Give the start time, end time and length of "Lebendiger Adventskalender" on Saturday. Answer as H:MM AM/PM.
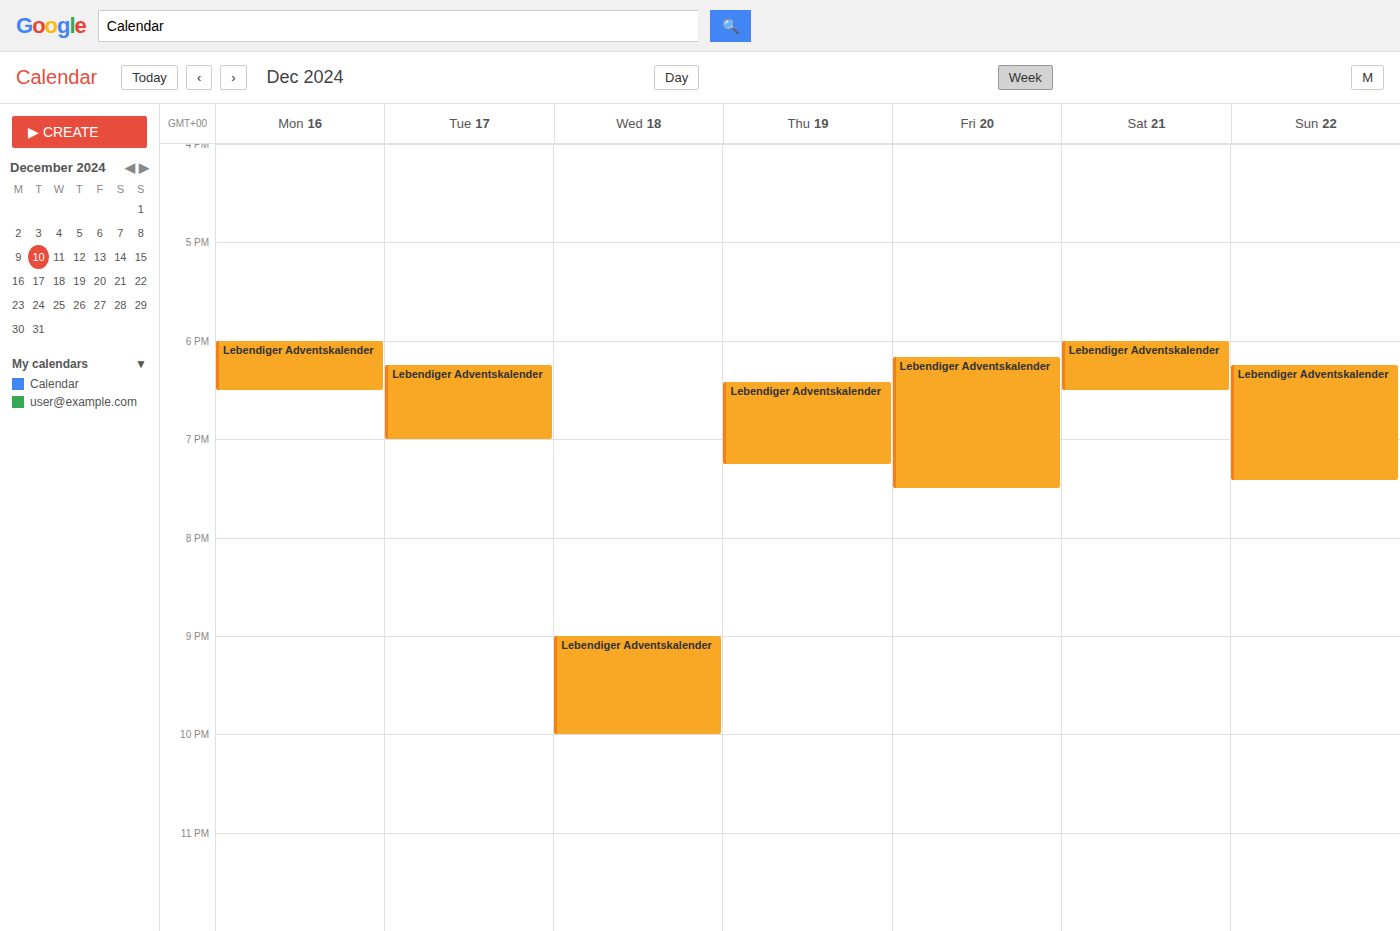
6:00 PM to 6:30 PM, 30 minutes